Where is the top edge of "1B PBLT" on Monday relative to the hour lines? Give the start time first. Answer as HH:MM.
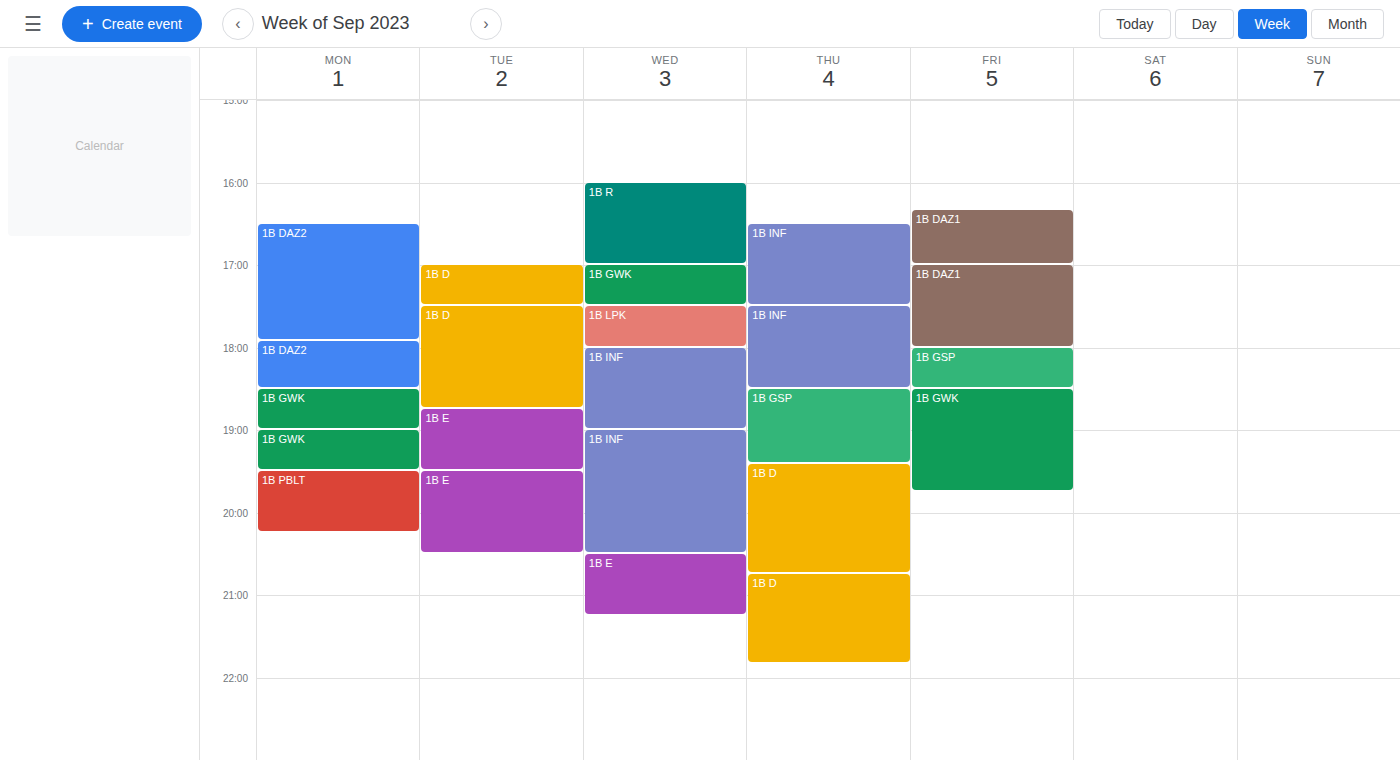
19:30 -- halfway between the 19:00 and 20:00 lines.